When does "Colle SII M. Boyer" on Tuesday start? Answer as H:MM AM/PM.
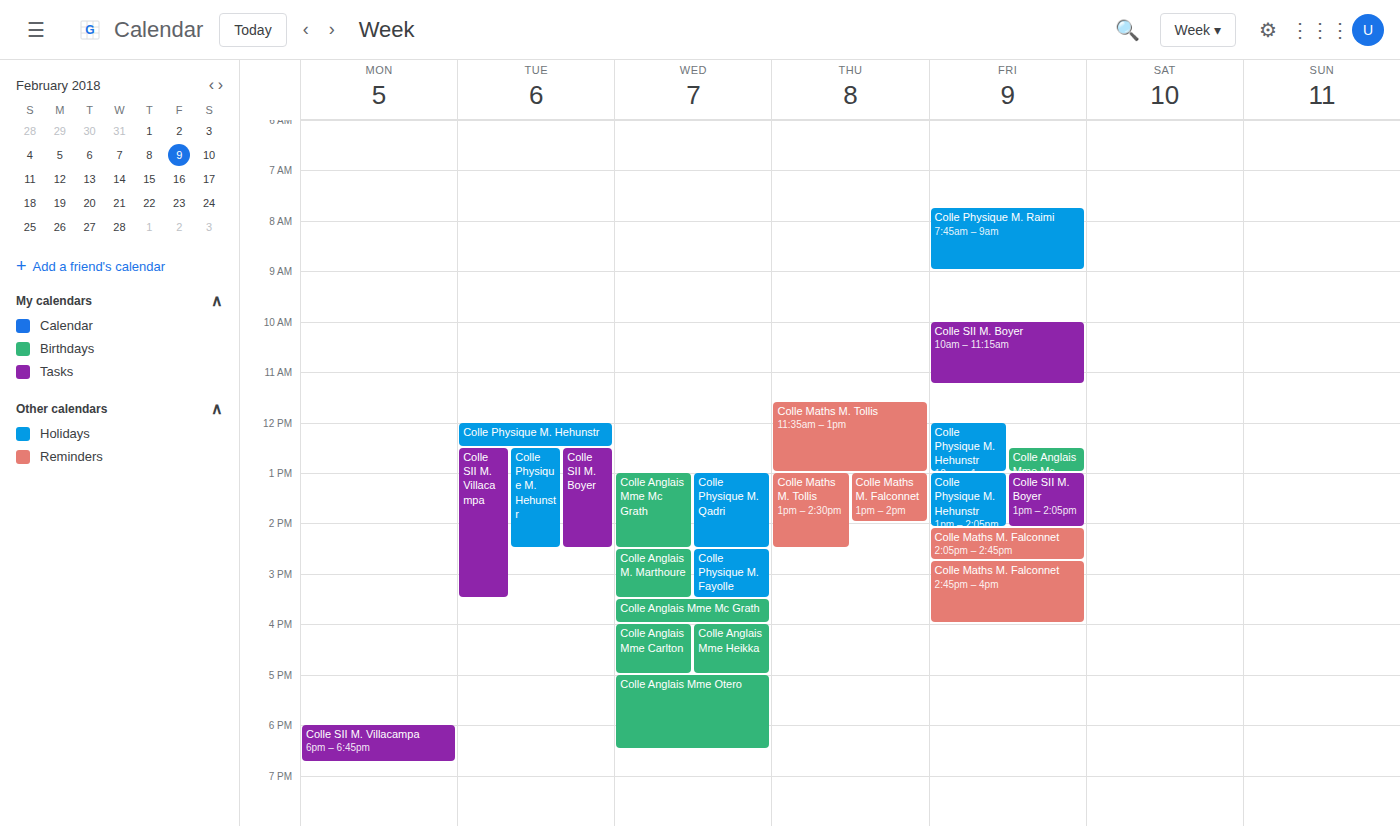
12:30 PM